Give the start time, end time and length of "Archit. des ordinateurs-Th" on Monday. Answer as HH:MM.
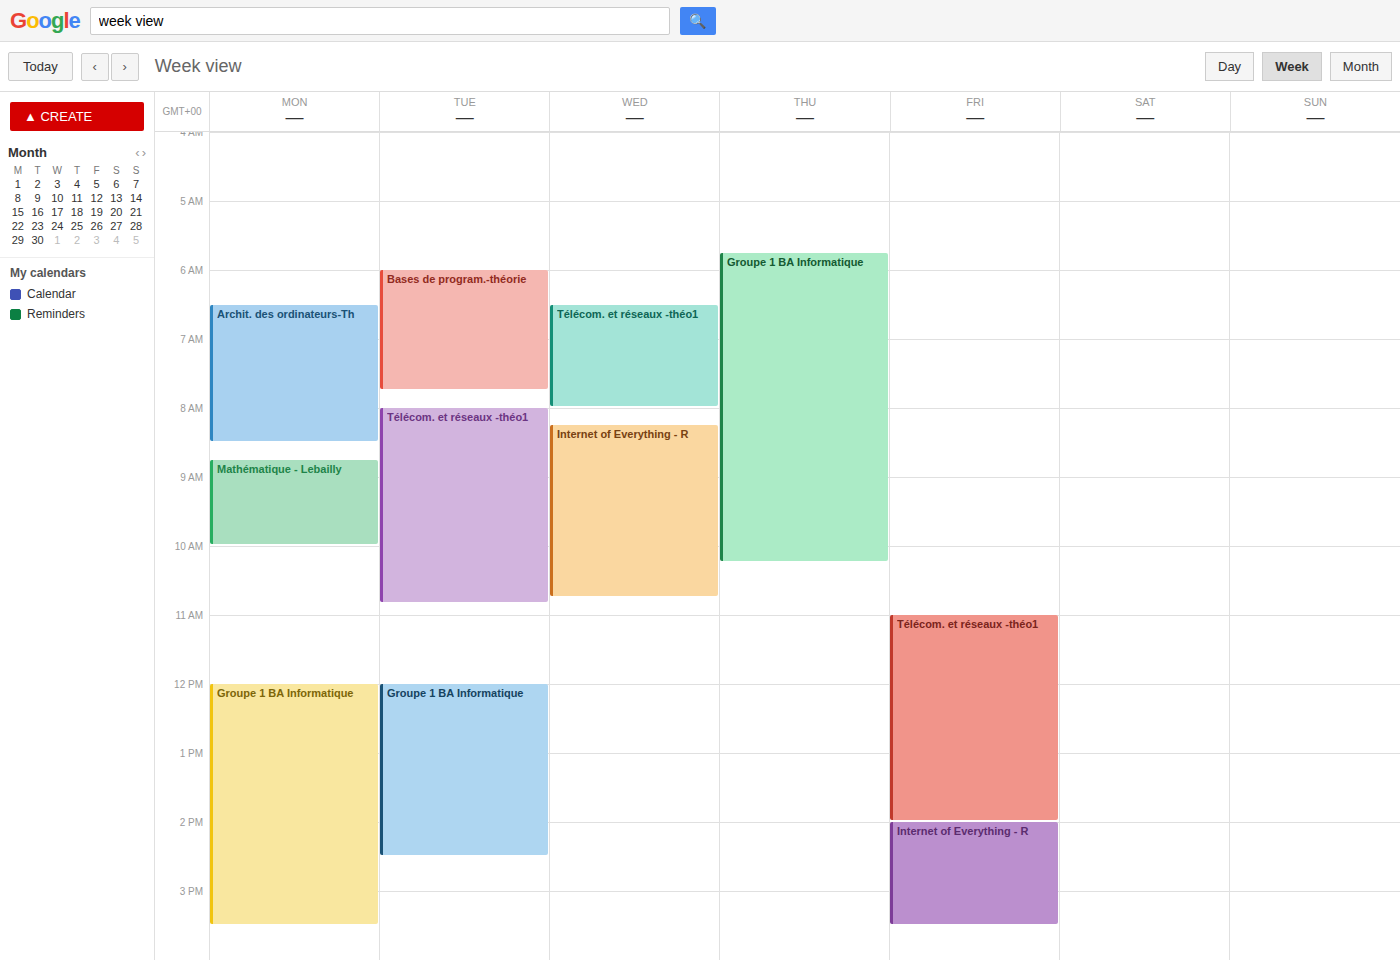
06:30 to 08:30, 2 hours